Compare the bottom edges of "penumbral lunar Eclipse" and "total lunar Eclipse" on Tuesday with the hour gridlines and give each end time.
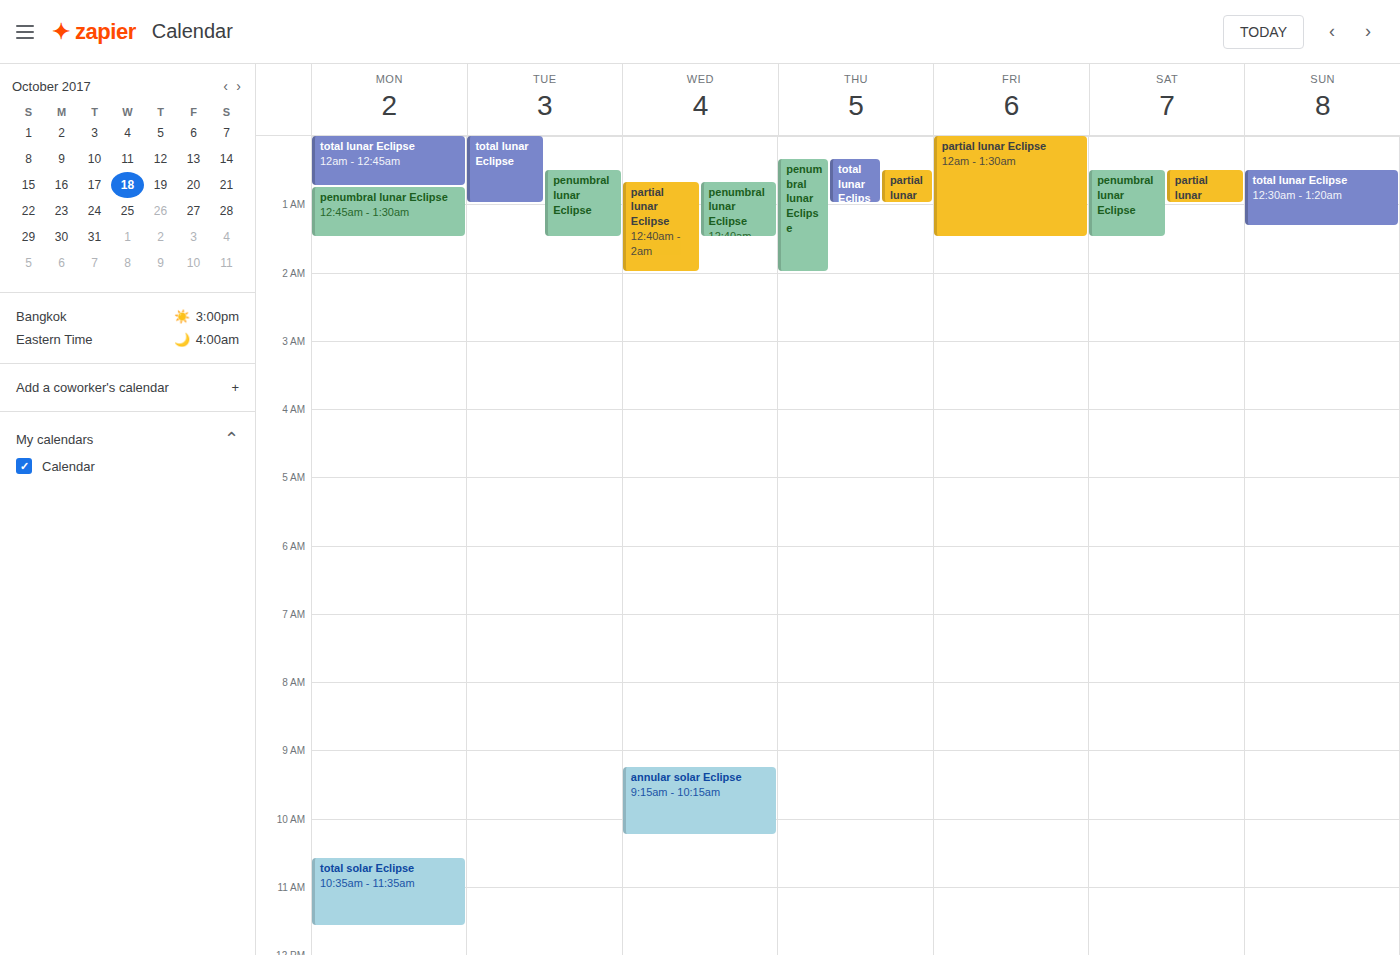
"penumbral lunar Eclipse": 1:30 AM, halfway between the 1 AM and 2 AM lines. "total lunar Eclipse": 1:00 AM, exactly on the 1 AM line.